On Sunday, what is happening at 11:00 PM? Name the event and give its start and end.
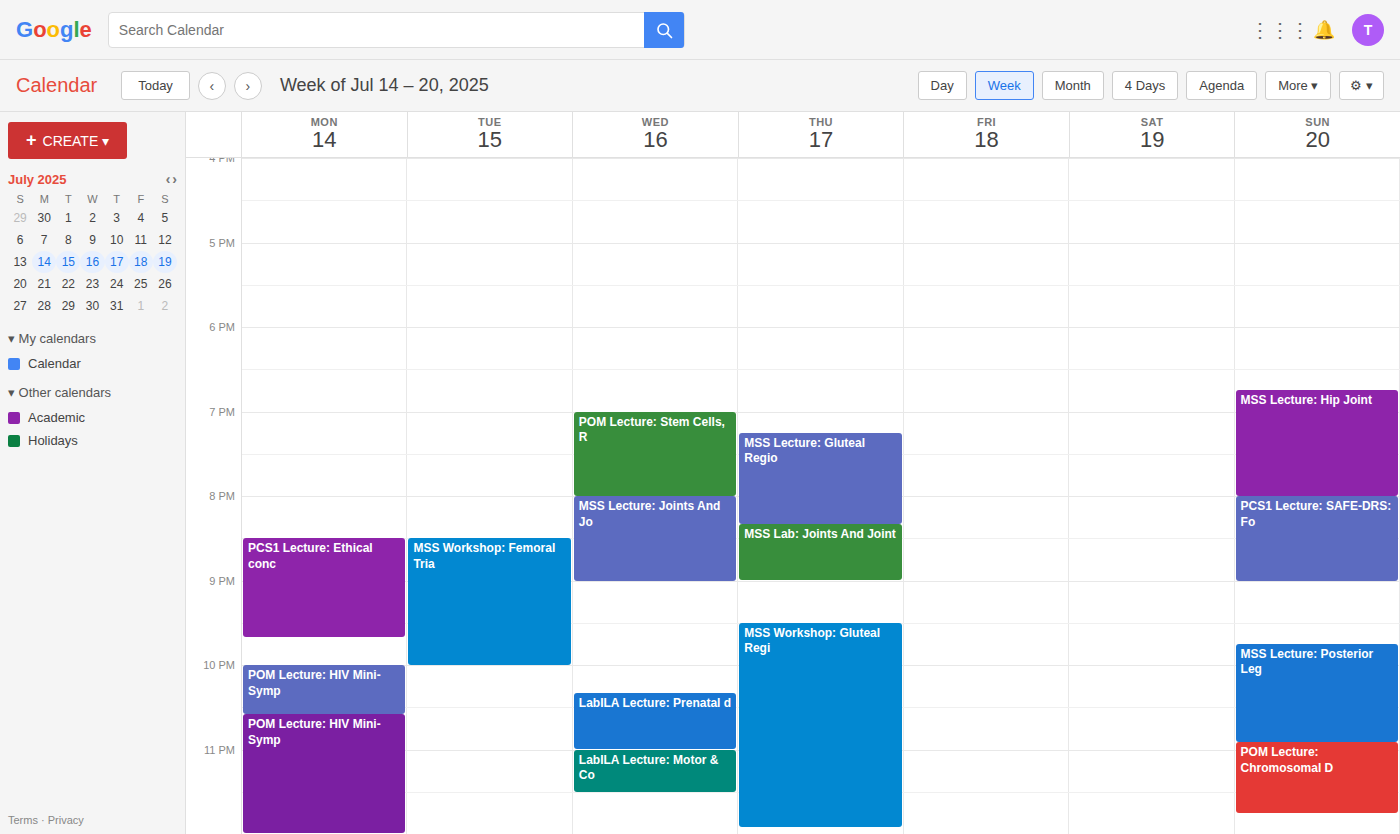
"POM Lecture: Chromosomal D", 10:55 PM to 11:45 PM